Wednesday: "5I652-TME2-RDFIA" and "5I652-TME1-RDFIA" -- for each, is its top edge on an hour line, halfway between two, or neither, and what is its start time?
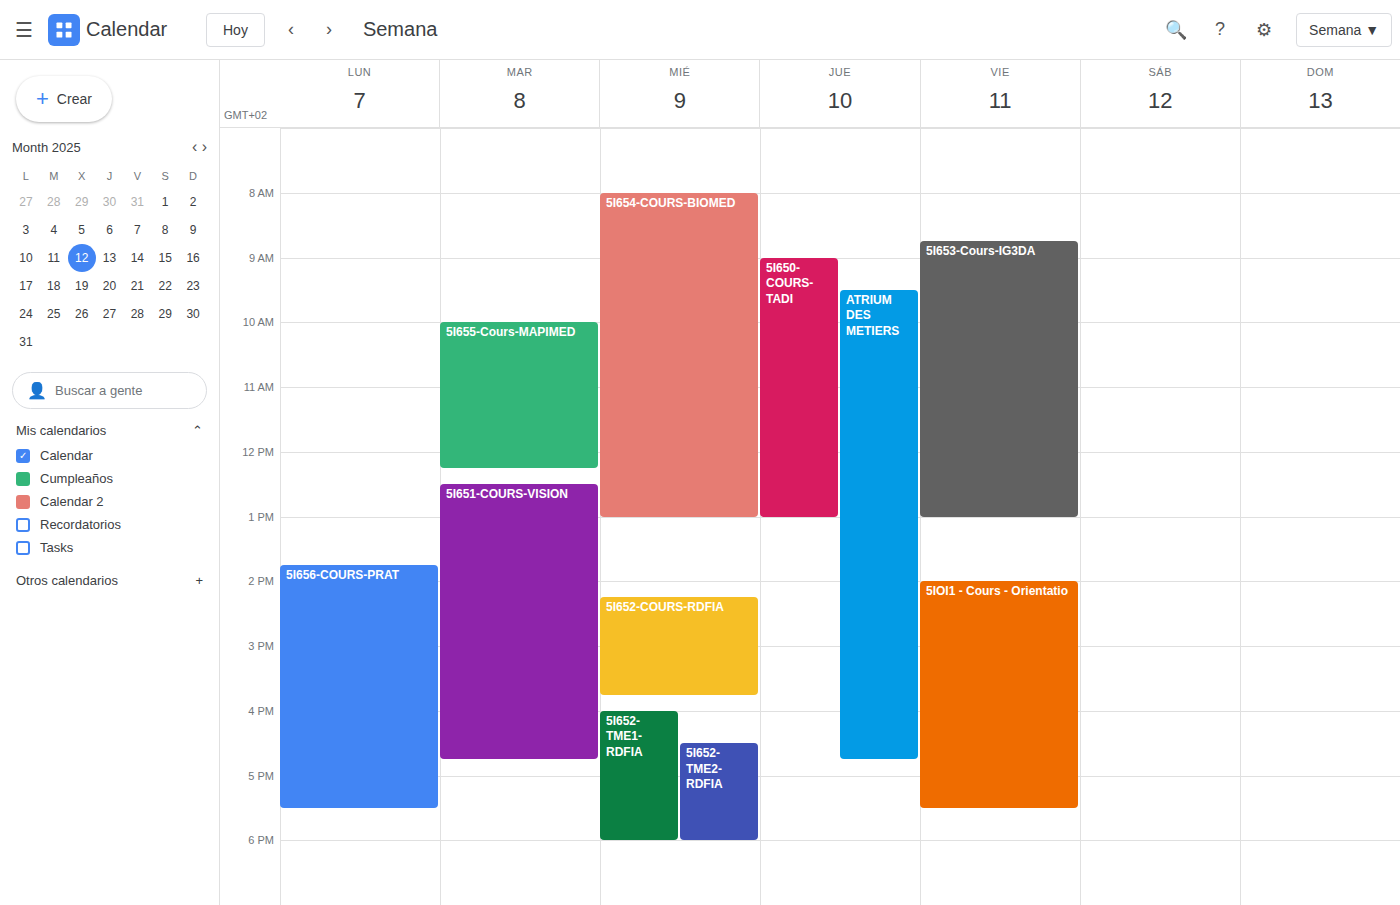
"5I652-TME2-RDFIA": 4:30 PM, halfway between the 4 PM and 5 PM lines. "5I652-TME1-RDFIA": 4:00 PM, exactly on the 4 PM line.